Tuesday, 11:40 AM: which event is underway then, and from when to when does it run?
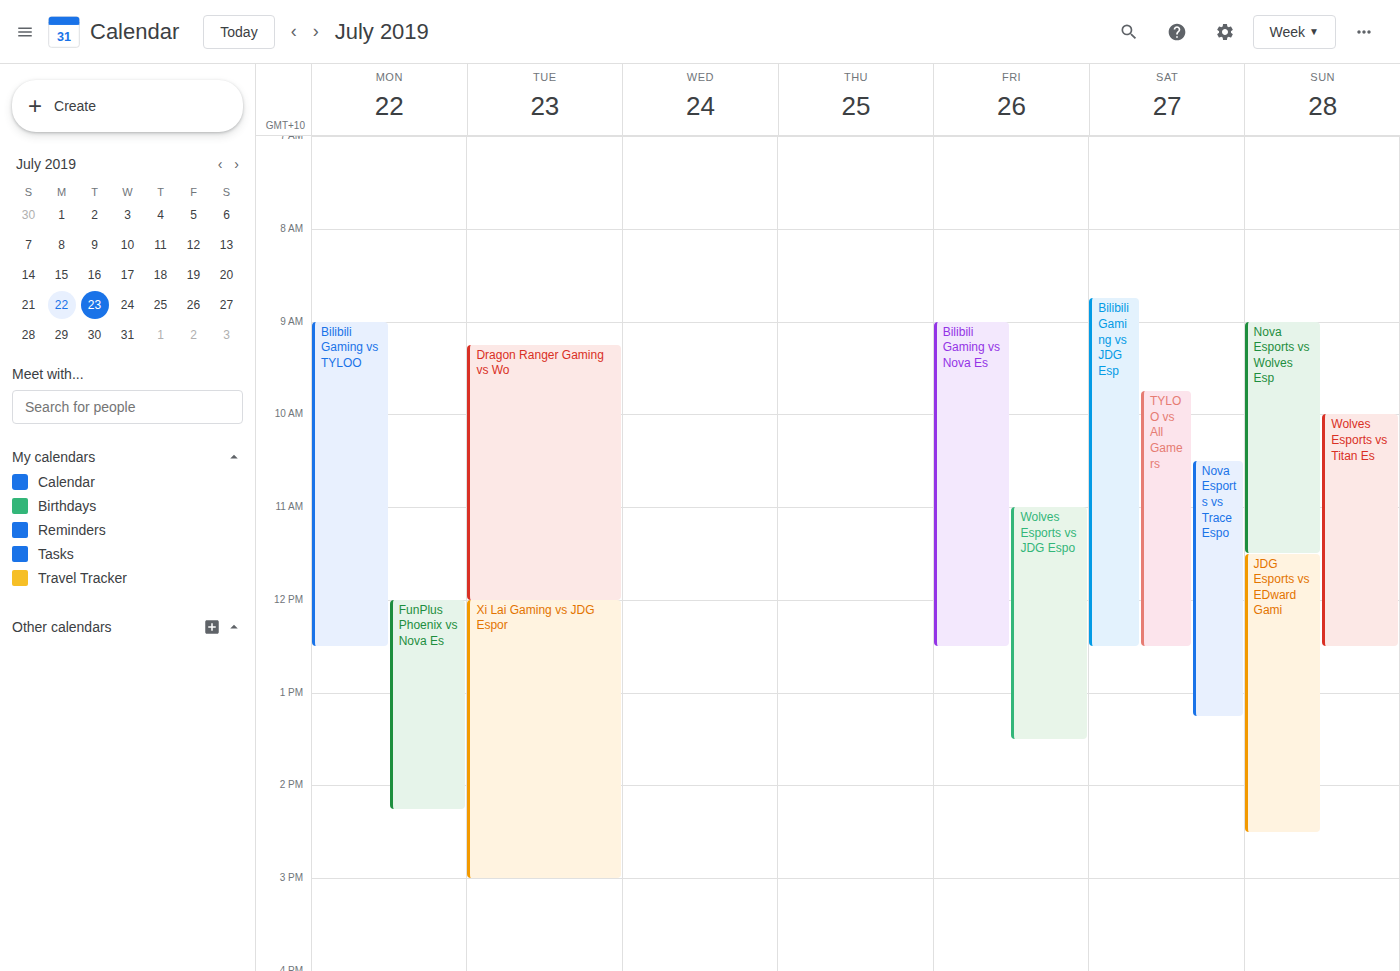
"Dragon Ranger Gaming vs Wo", 9:15 AM to 12:00 PM